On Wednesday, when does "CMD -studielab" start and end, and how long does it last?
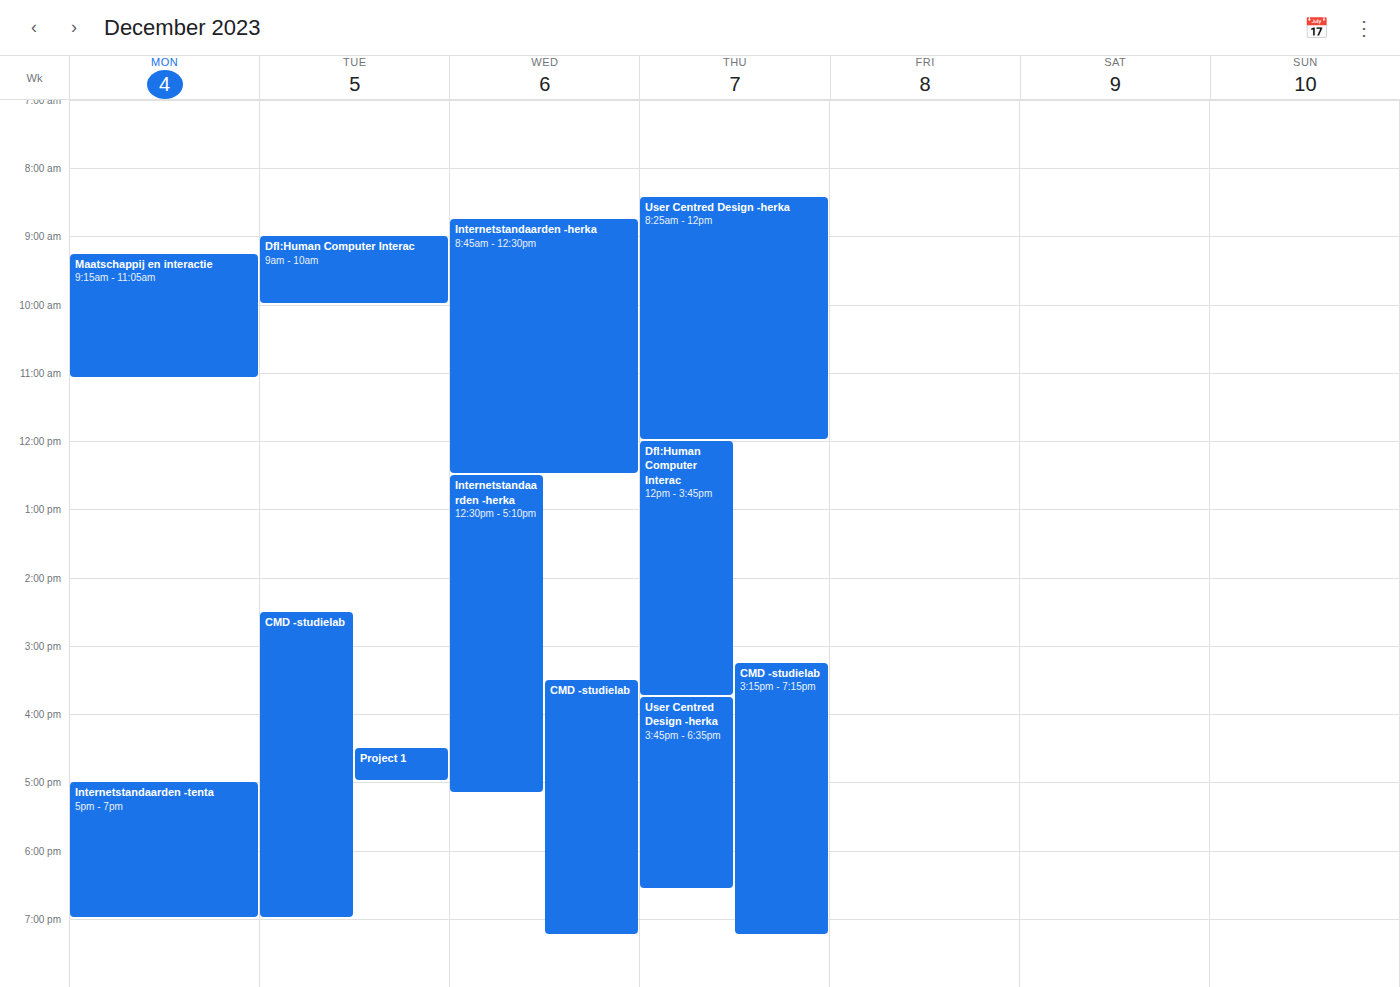
3:30 PM to 7:15 PM, 3 hours 45 minutes